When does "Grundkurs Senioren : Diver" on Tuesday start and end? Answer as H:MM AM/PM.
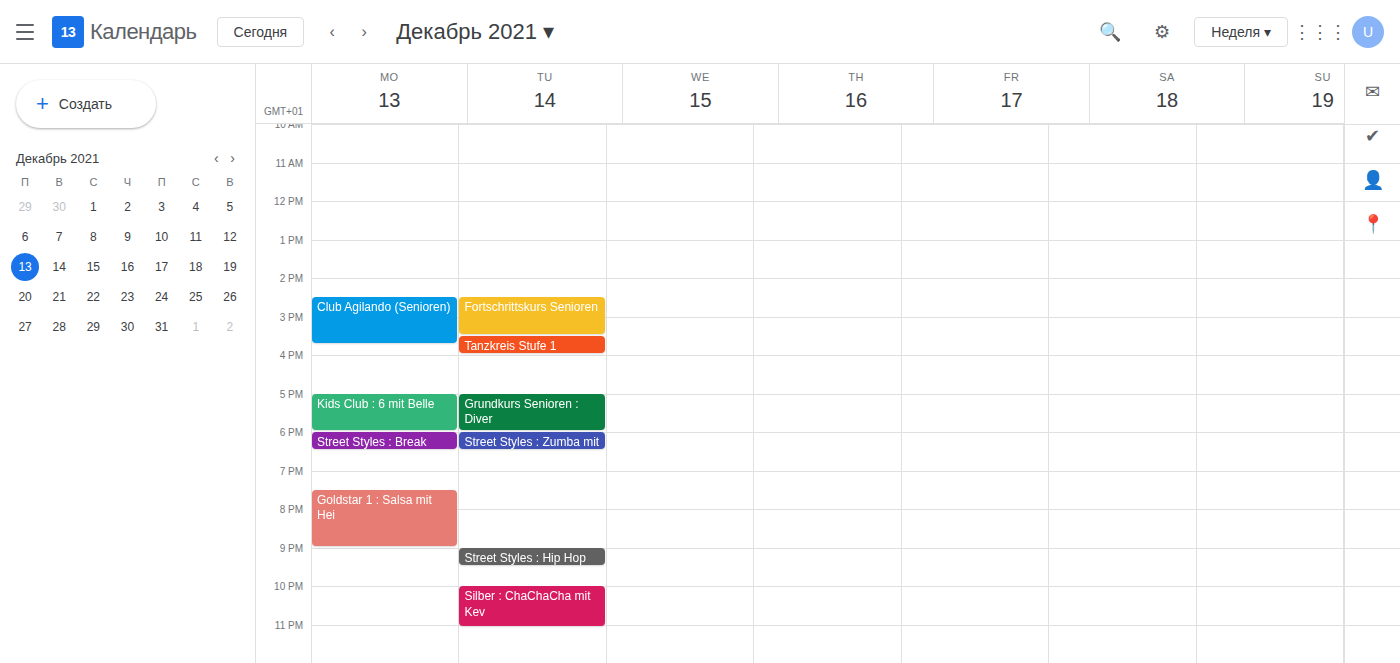
5:00 PM to 6:00 PM